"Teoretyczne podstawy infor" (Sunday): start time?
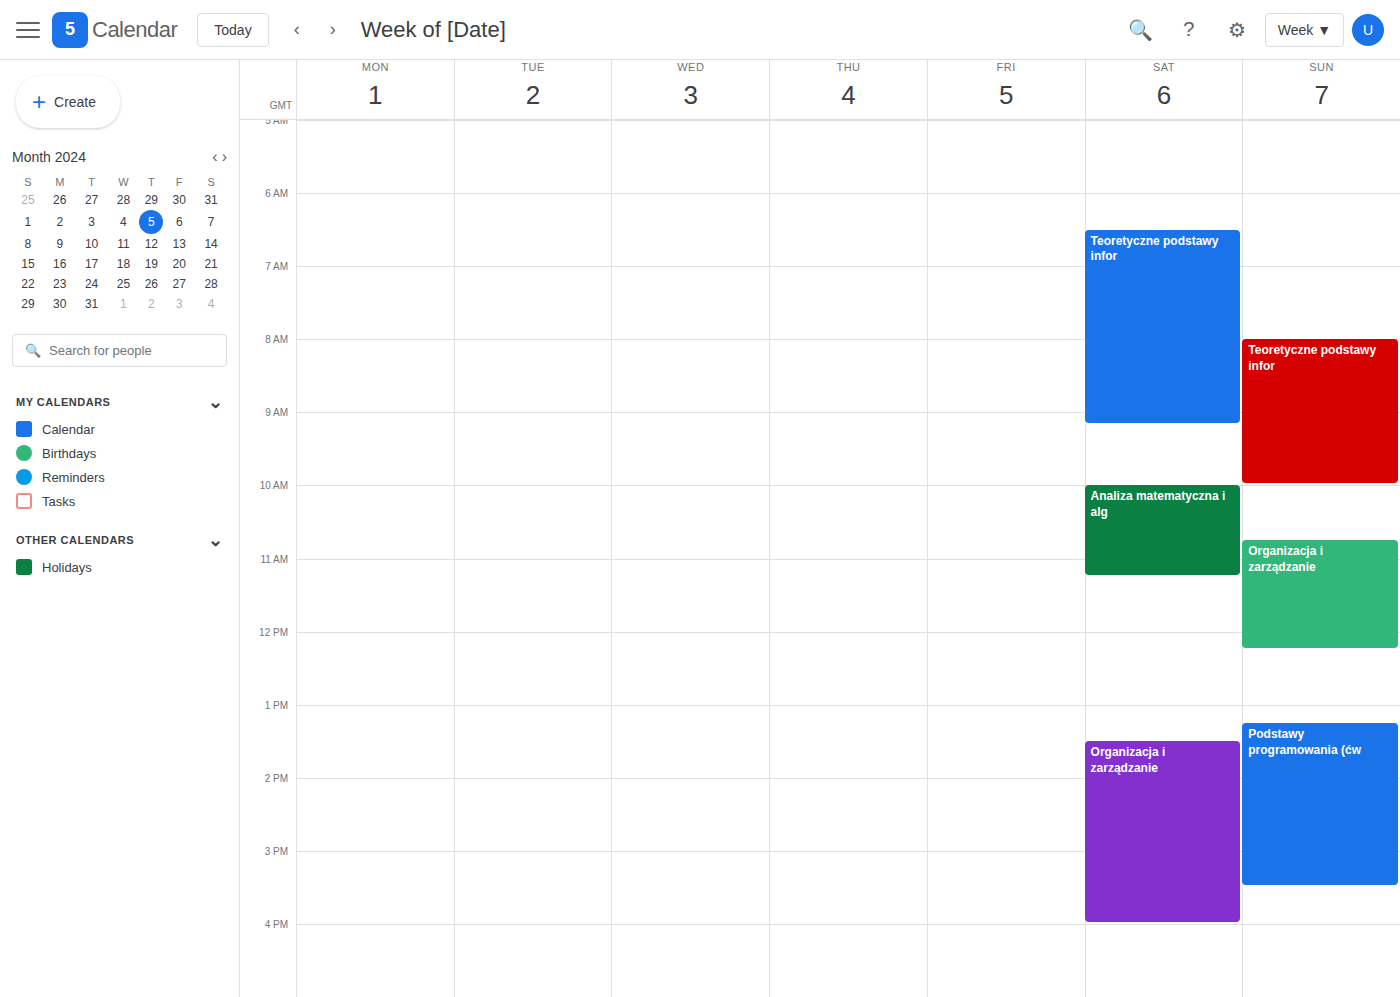
8:00 AM